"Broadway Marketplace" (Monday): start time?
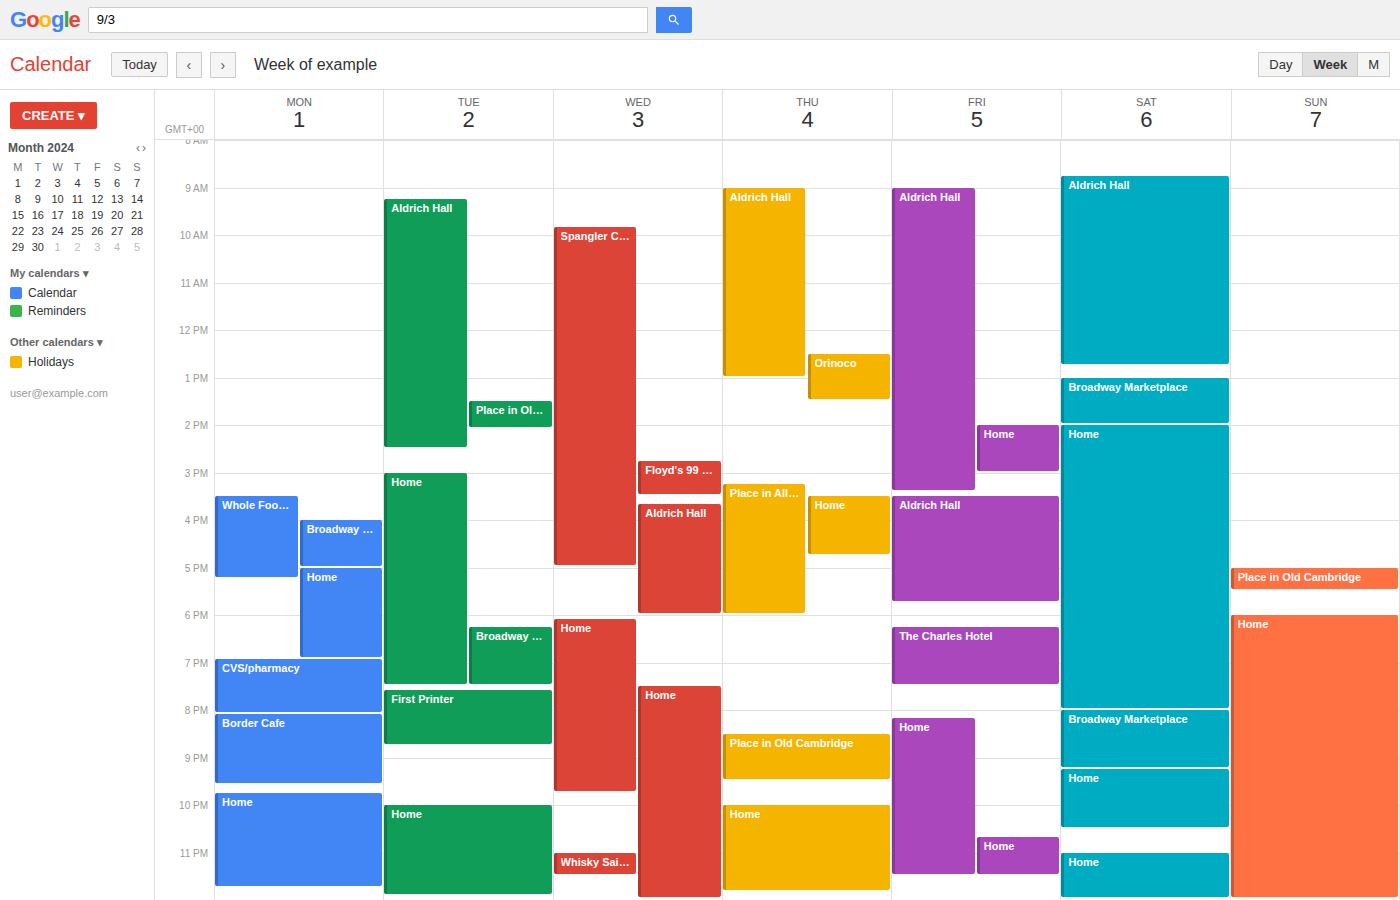
4:00 PM